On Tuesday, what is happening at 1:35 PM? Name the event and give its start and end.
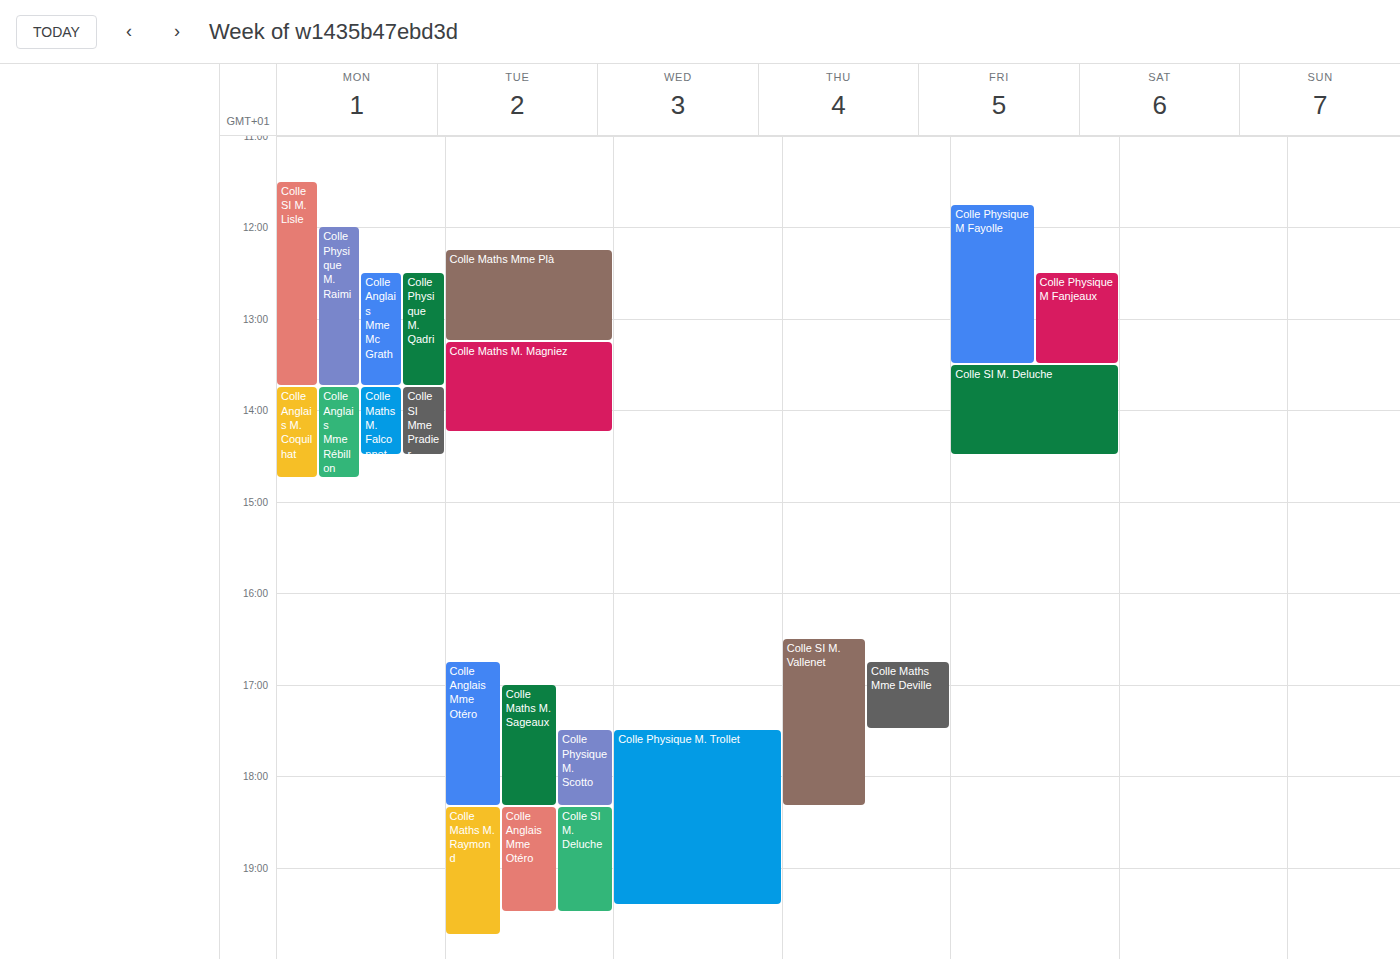
"Colle Maths M. Magniez", 1:15 PM to 2:15 PM